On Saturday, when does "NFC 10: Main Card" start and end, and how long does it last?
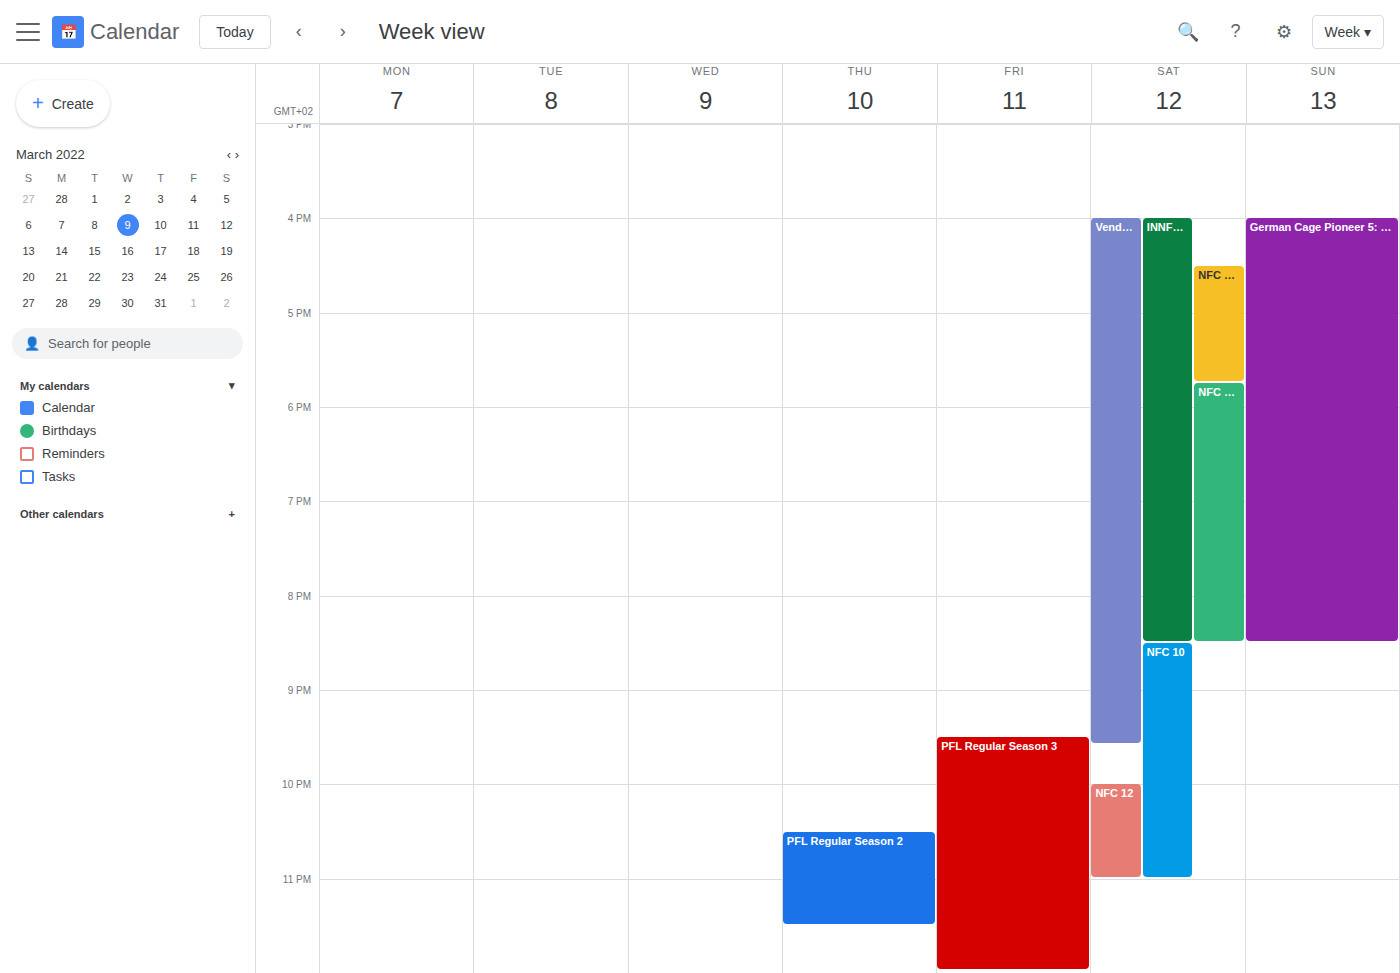
5:45 PM to 8:30 PM, 2 hours 45 minutes